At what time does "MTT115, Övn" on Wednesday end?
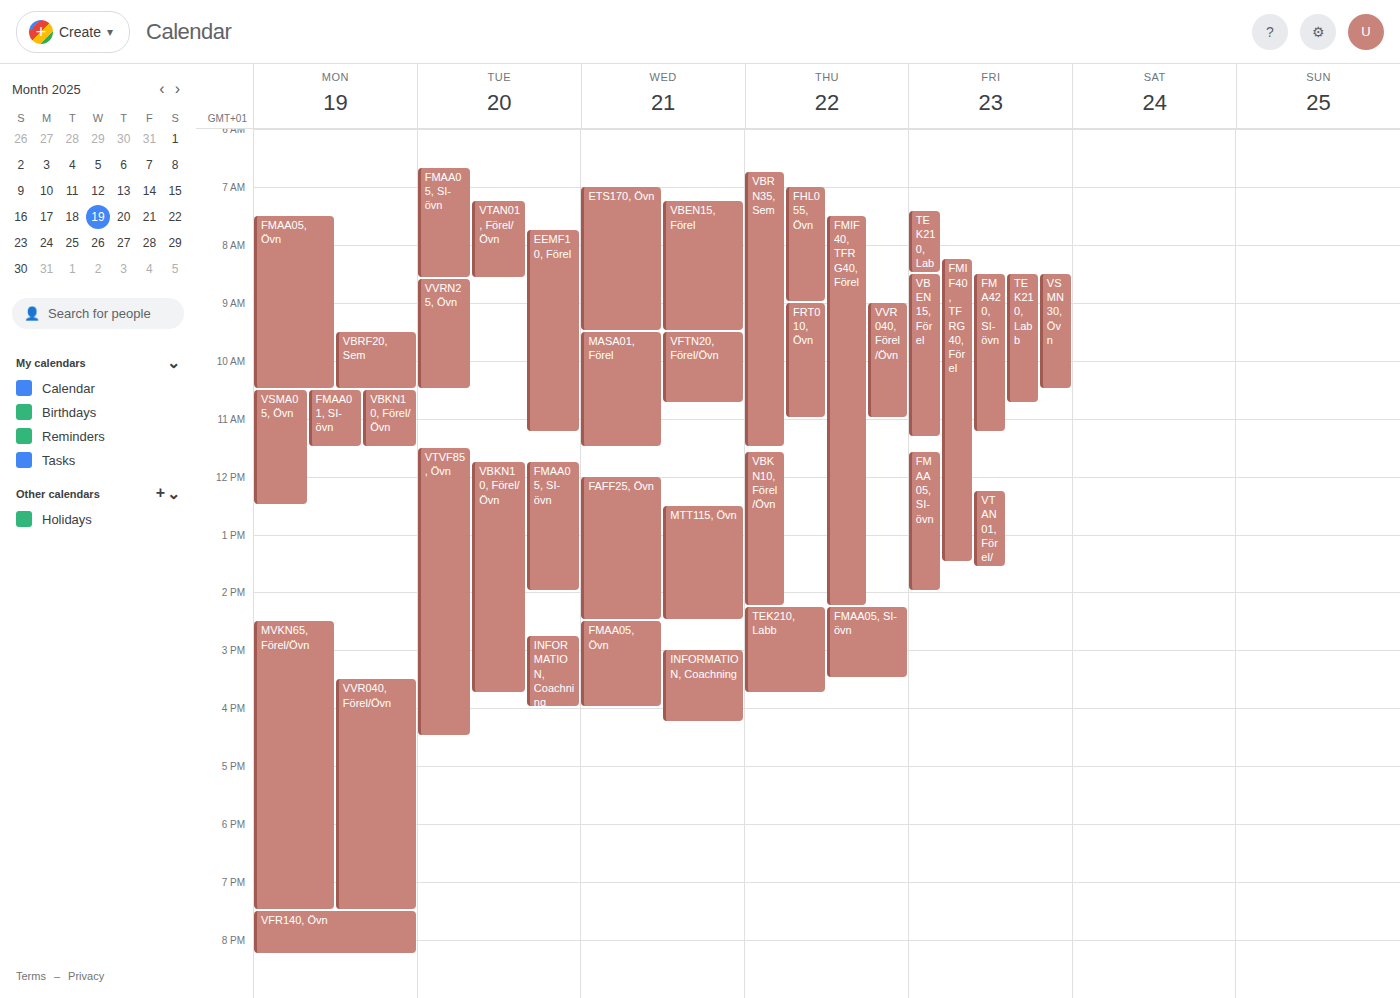
14:30